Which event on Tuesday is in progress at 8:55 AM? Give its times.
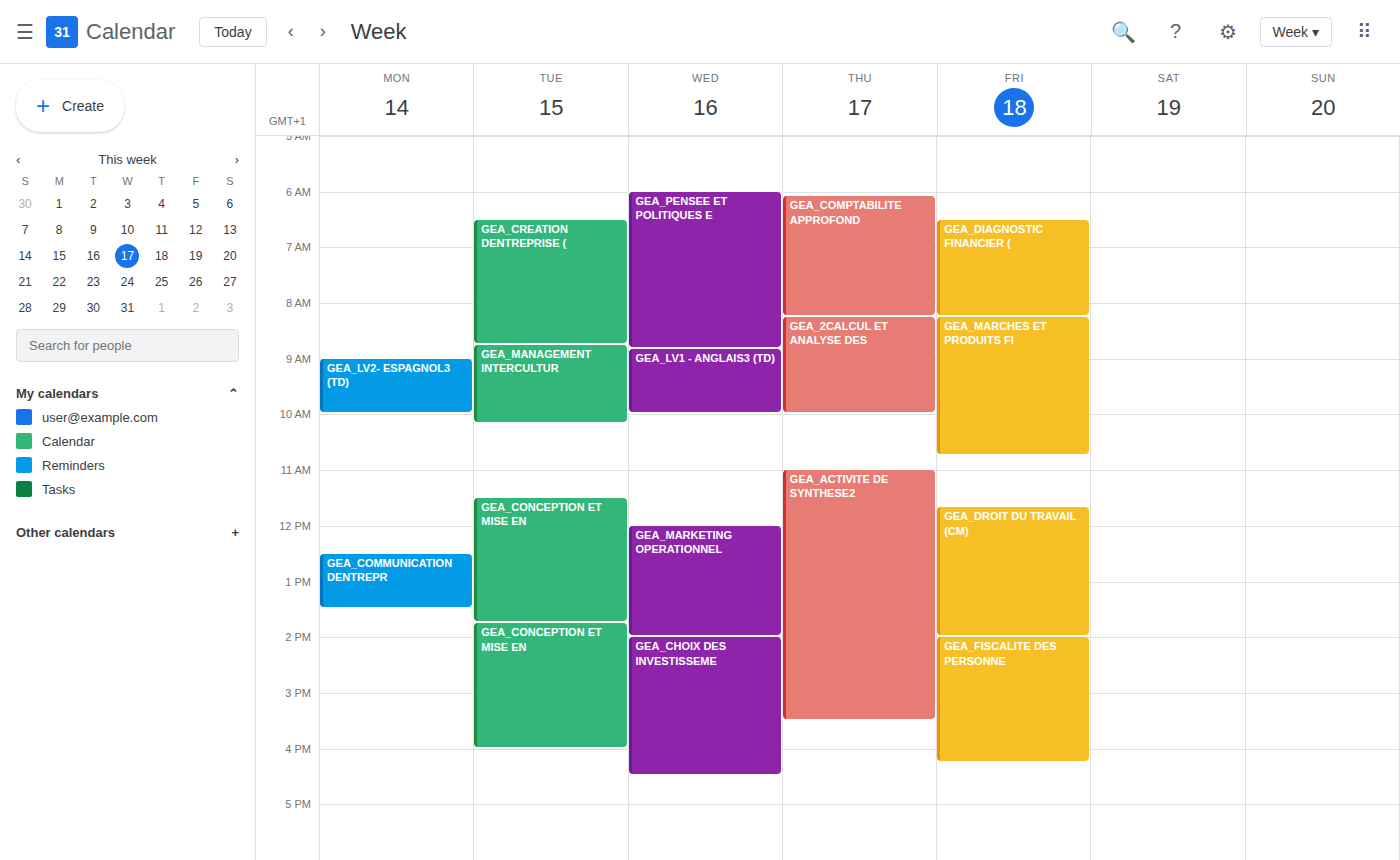
"GEA_MANAGEMENT INTERCULTUR", 8:45 AM to 10:10 AM